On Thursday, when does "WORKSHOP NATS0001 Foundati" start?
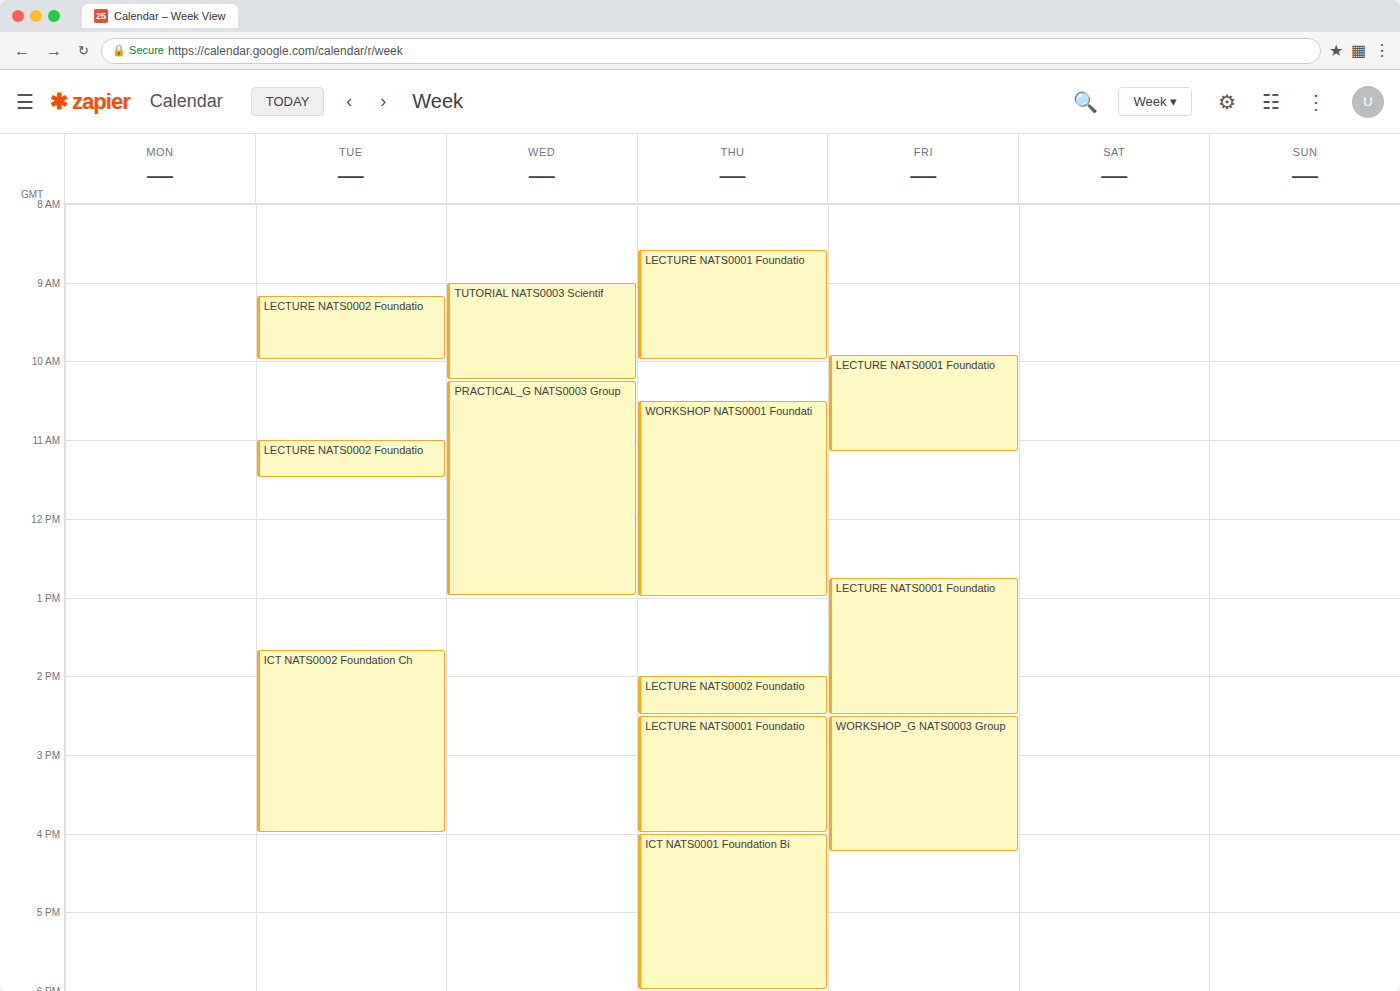
10:30 AM